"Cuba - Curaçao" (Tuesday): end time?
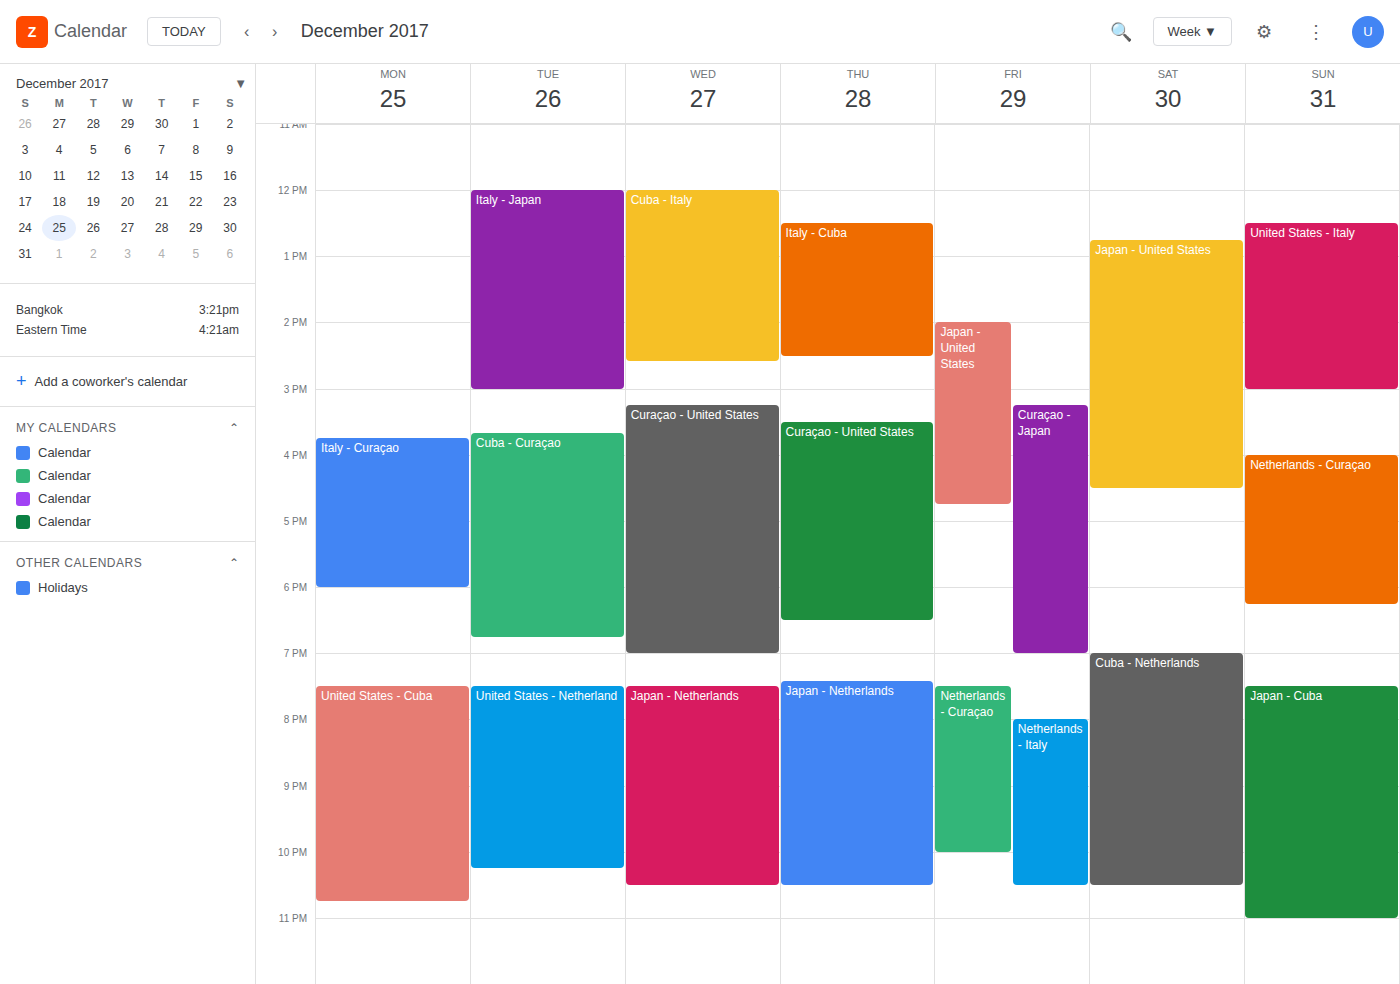
18:45